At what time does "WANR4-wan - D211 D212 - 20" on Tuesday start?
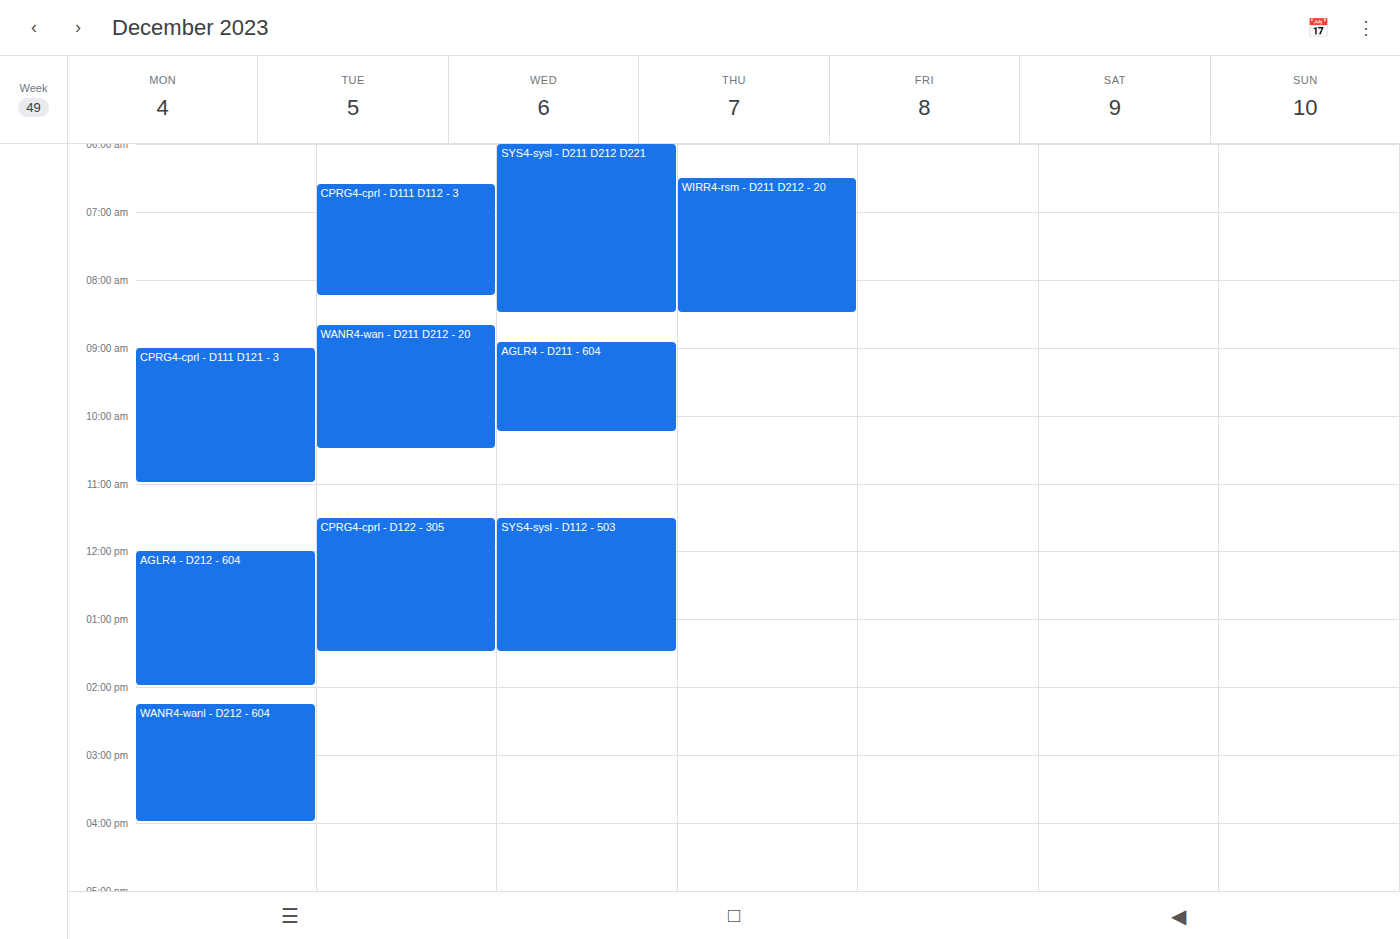
8:40 AM